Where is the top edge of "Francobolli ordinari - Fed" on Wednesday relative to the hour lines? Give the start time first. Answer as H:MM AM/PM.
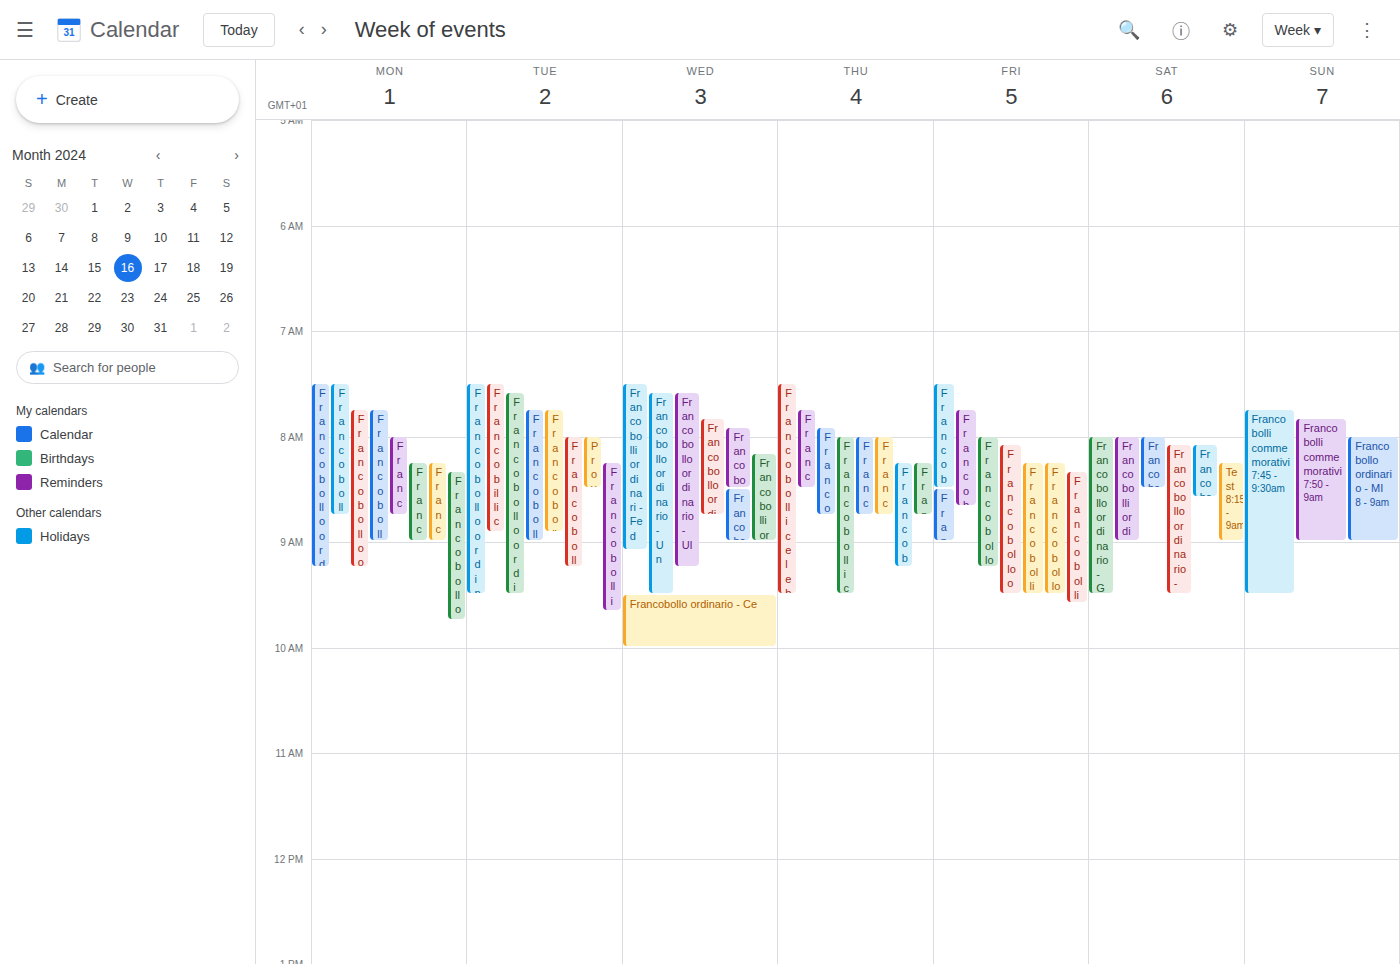
7:30 AM -- halfway between the 7 AM and 8 AM lines.